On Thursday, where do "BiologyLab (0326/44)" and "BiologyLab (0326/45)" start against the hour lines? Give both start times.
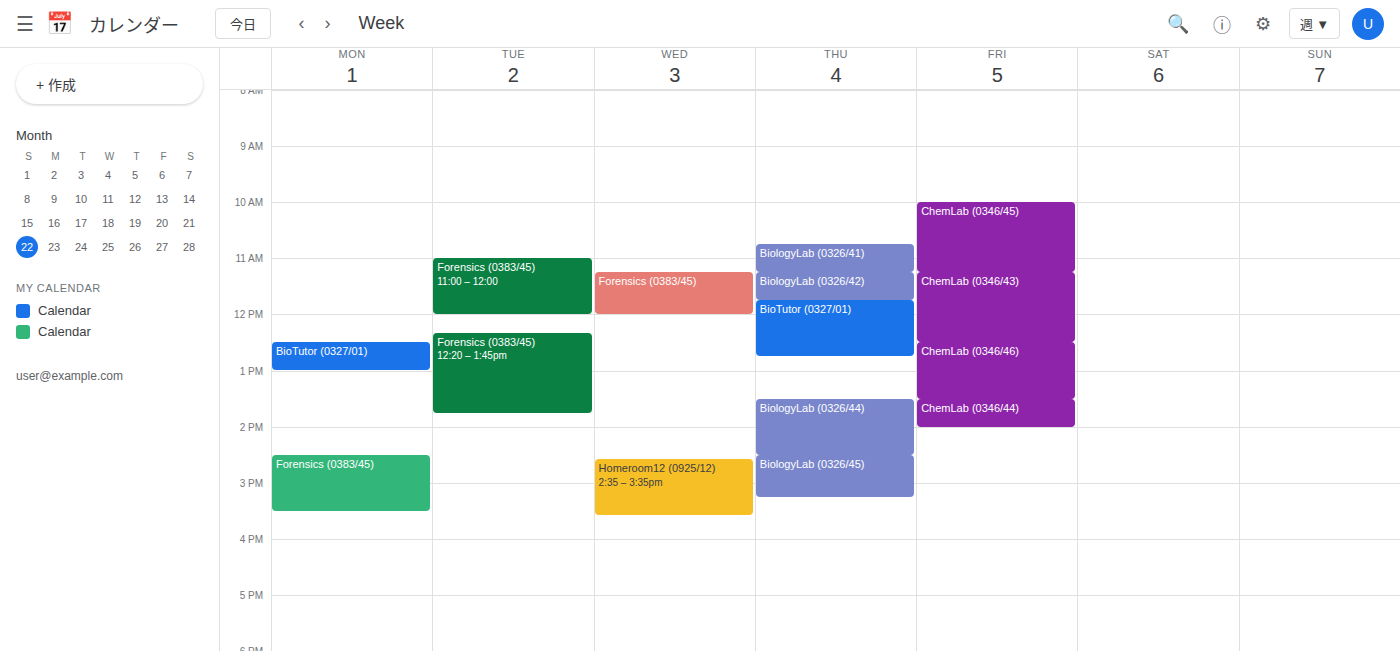
"BiologyLab (0326/44)": 1:30 PM, halfway between the 1 PM and 2 PM lines. "BiologyLab (0326/45)": 2:30 PM, halfway between the 2 PM and 3 PM lines.